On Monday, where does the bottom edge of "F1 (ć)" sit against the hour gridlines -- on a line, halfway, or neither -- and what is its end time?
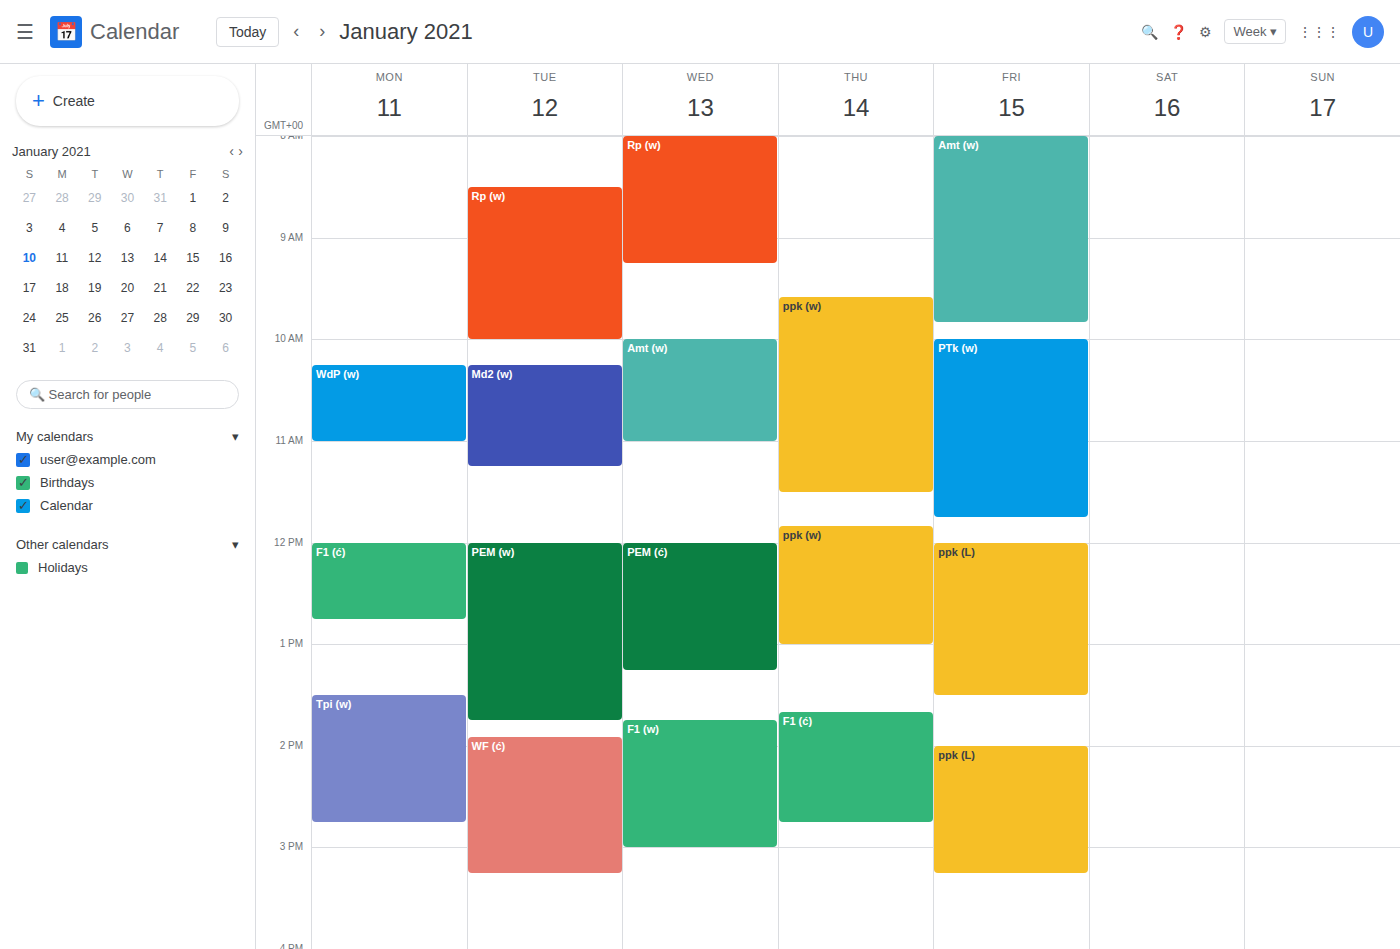
12:45 PM -- neither: three quarters of the way from the 12 PM line to the 1 PM line.